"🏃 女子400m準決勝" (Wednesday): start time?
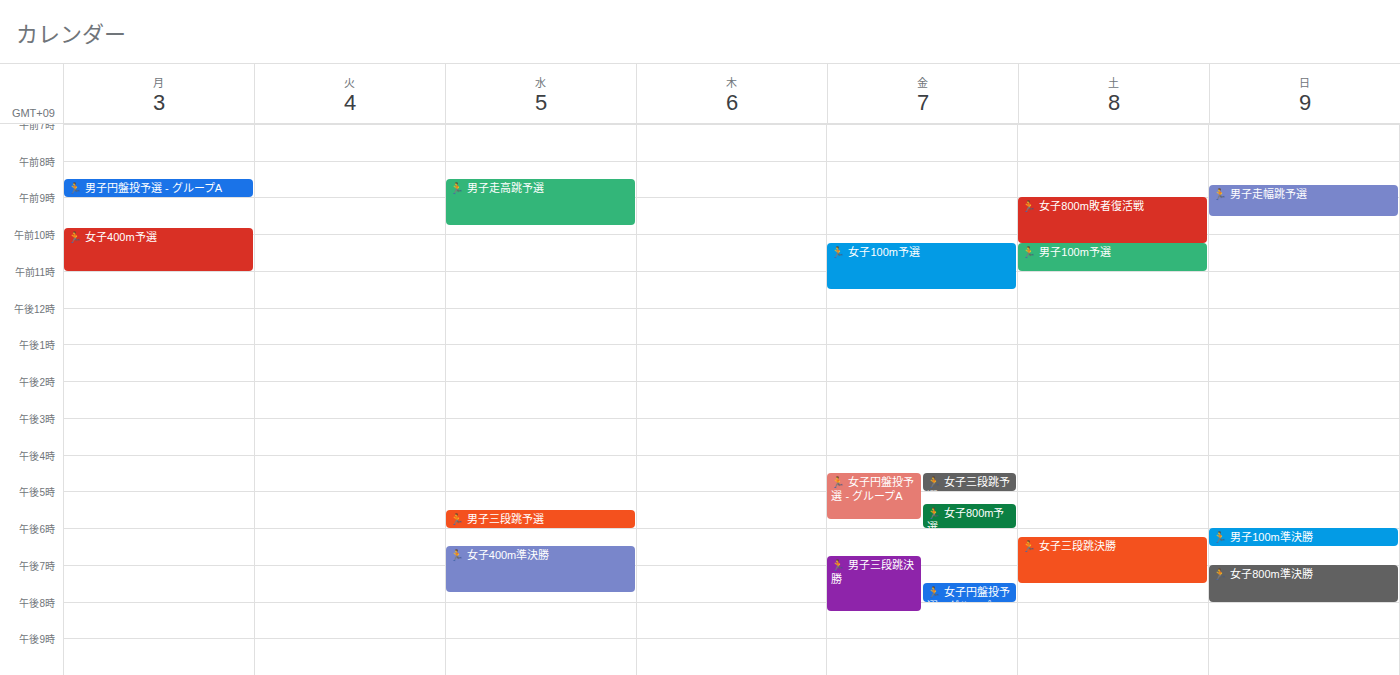
18:30